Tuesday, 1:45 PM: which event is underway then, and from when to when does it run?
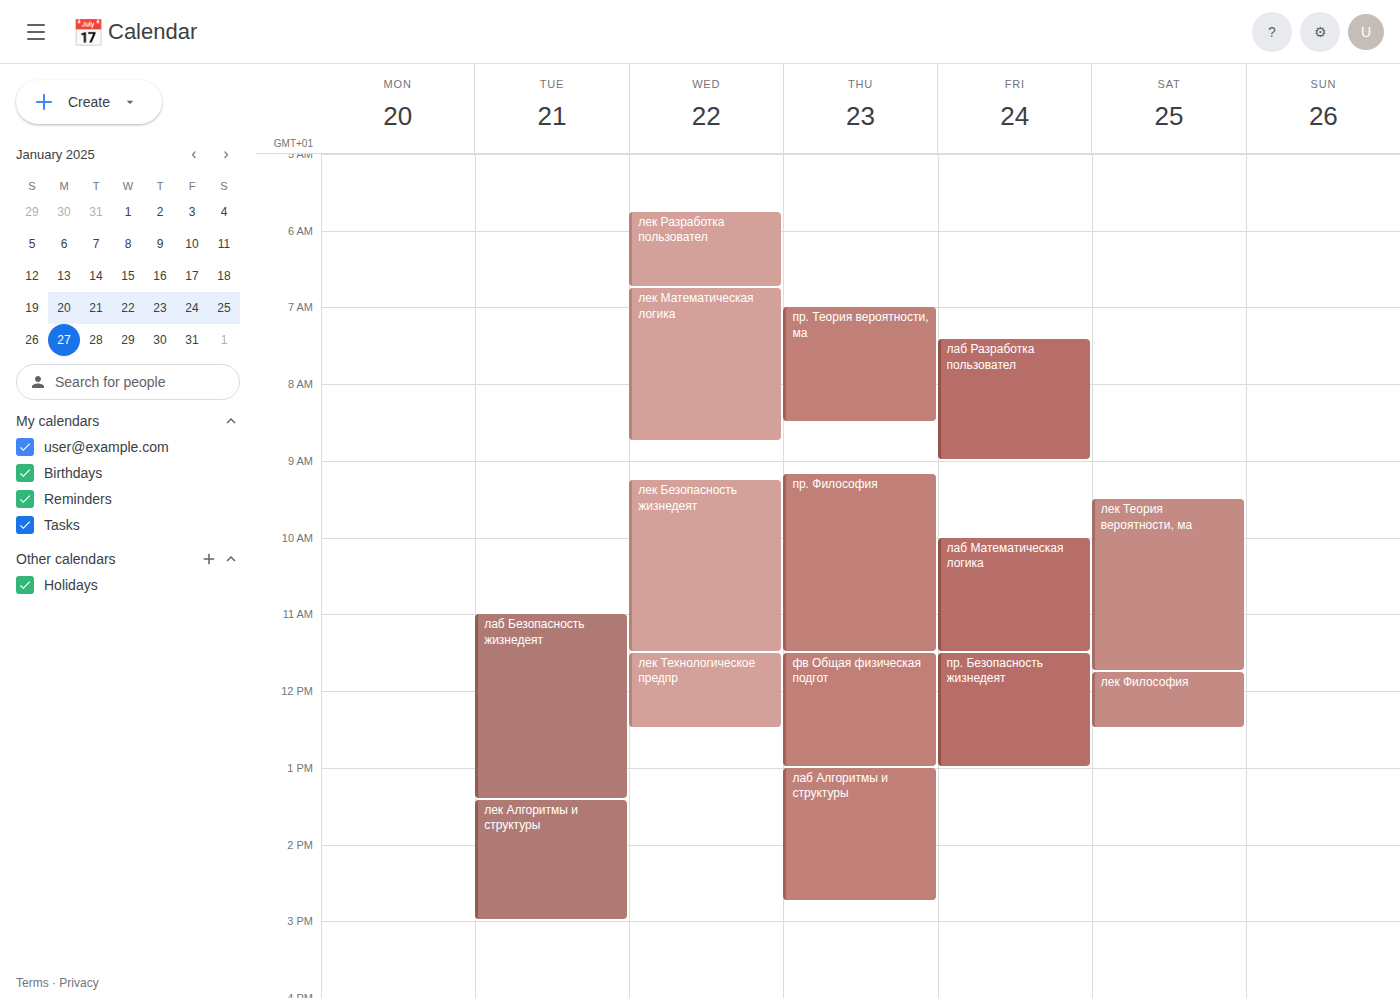
"лек Алгоритмы и структуры", 1:25 PM to 3:00 PM